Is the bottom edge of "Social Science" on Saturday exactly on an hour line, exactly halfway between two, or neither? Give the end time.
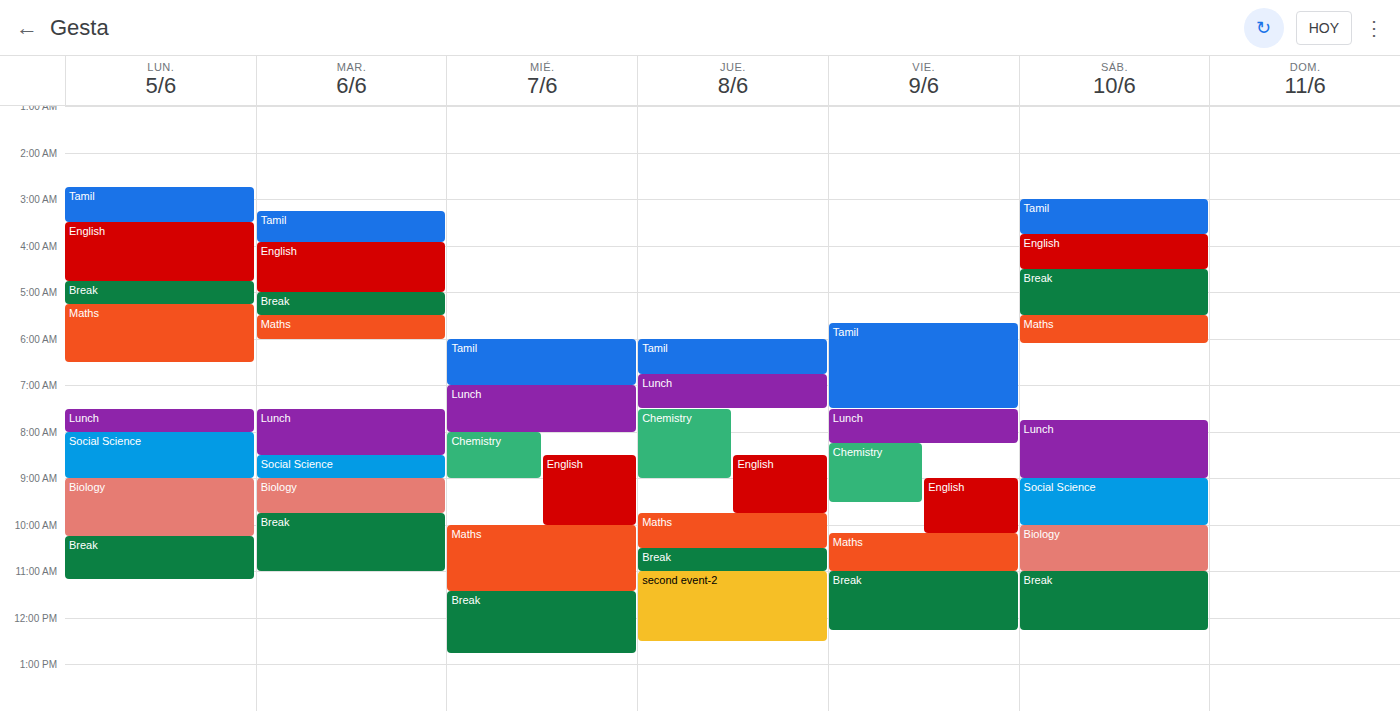
10:00 AM -- exactly on the 10 AM line.